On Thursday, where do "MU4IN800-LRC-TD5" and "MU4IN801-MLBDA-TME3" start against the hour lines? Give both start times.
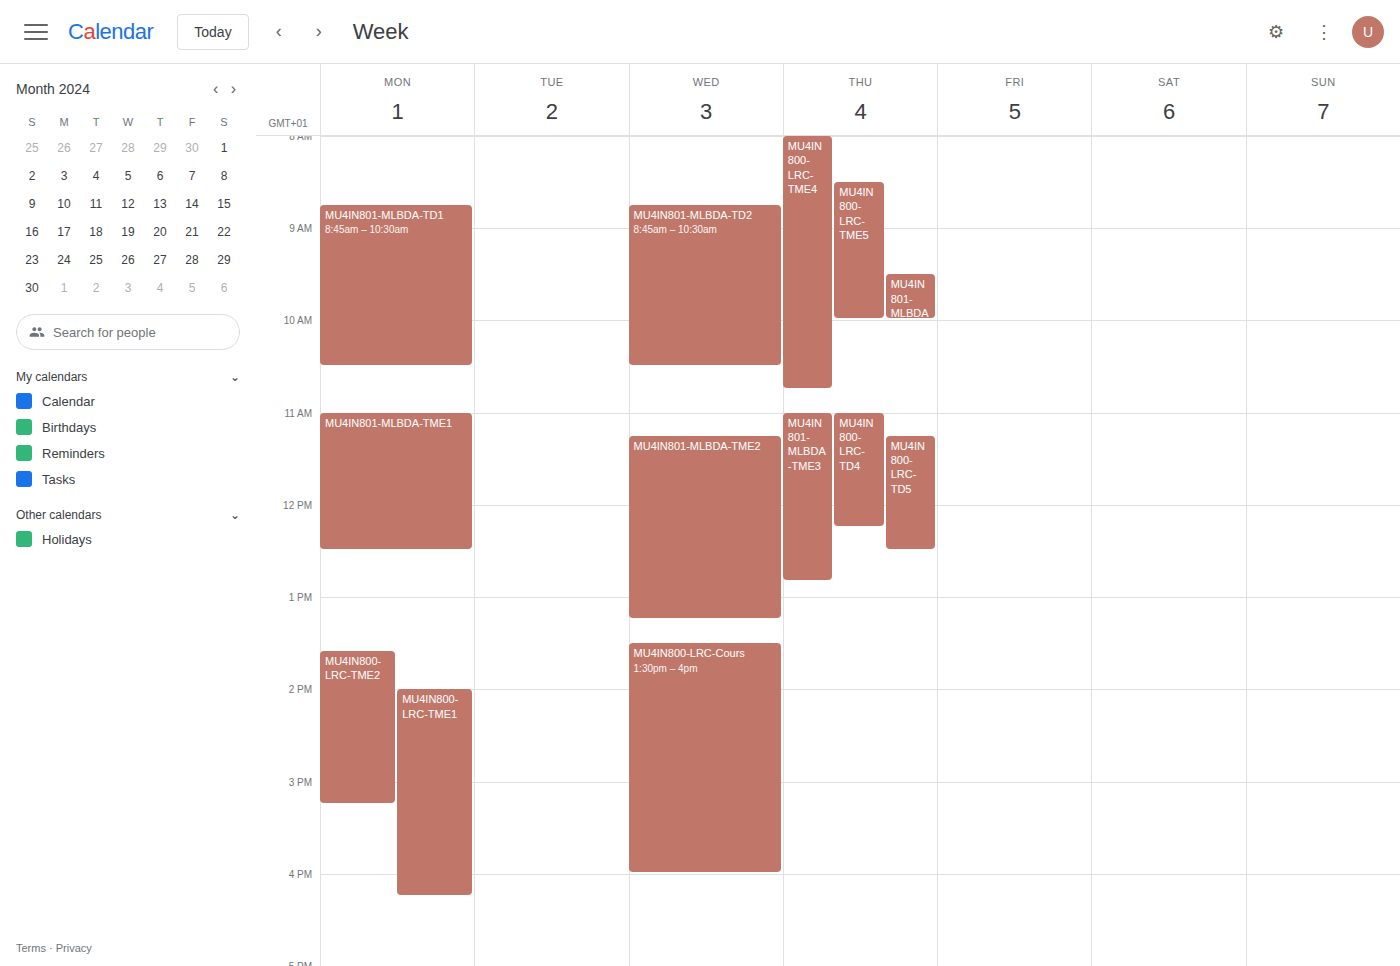
"MU4IN800-LRC-TD5": 11:15 AM, neither: a quarter of the way from the 11 AM line to the 12 PM line. "MU4IN801-MLBDA-TME3": 11:00 AM, exactly on the 11 AM line.